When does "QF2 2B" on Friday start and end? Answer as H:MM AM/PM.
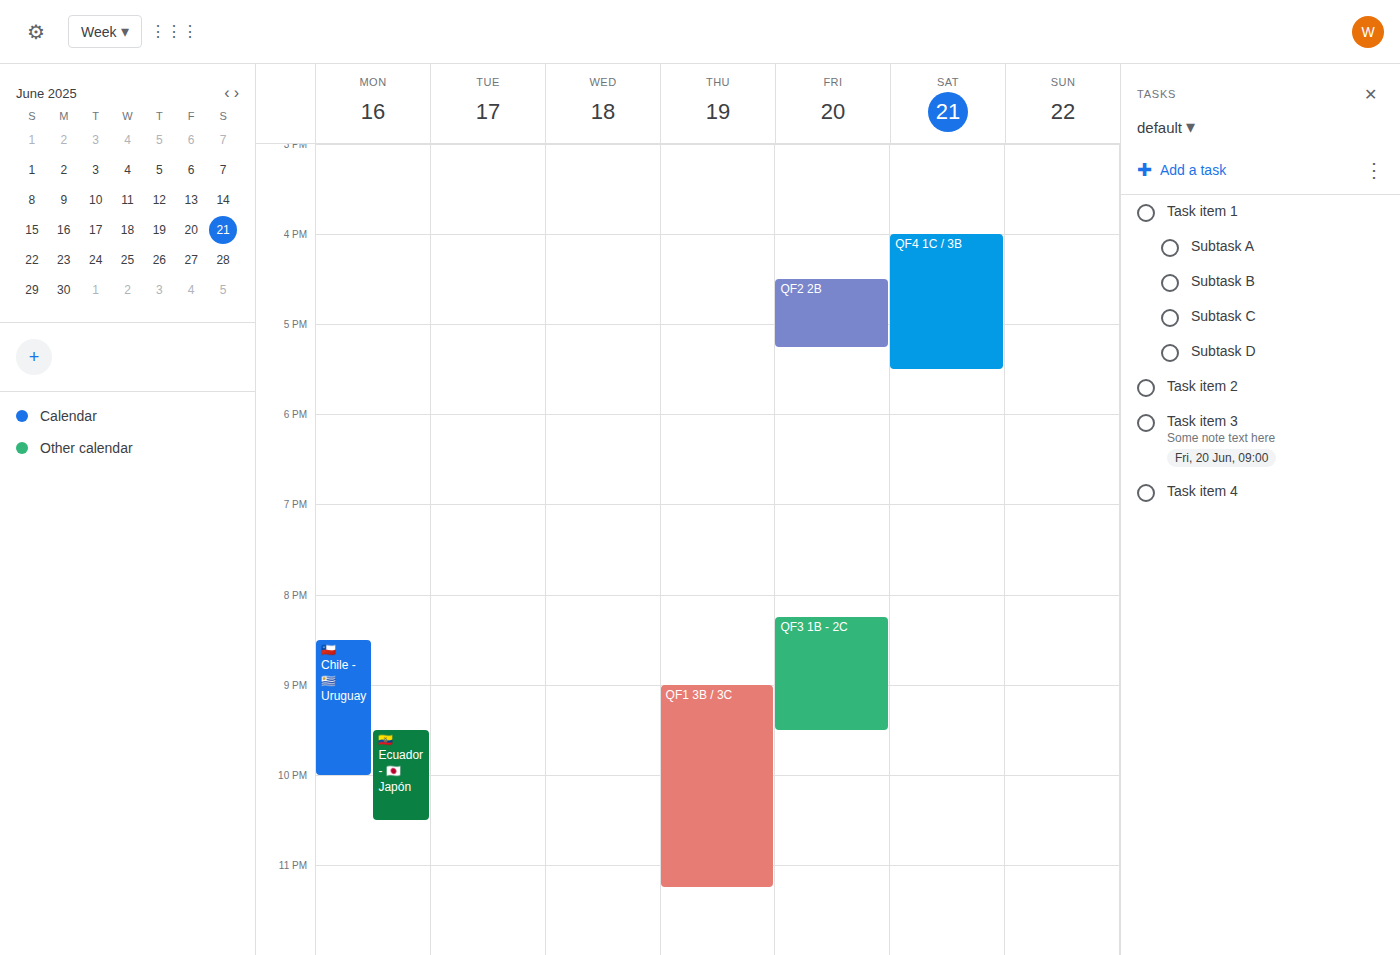
4:30 PM to 5:15 PM